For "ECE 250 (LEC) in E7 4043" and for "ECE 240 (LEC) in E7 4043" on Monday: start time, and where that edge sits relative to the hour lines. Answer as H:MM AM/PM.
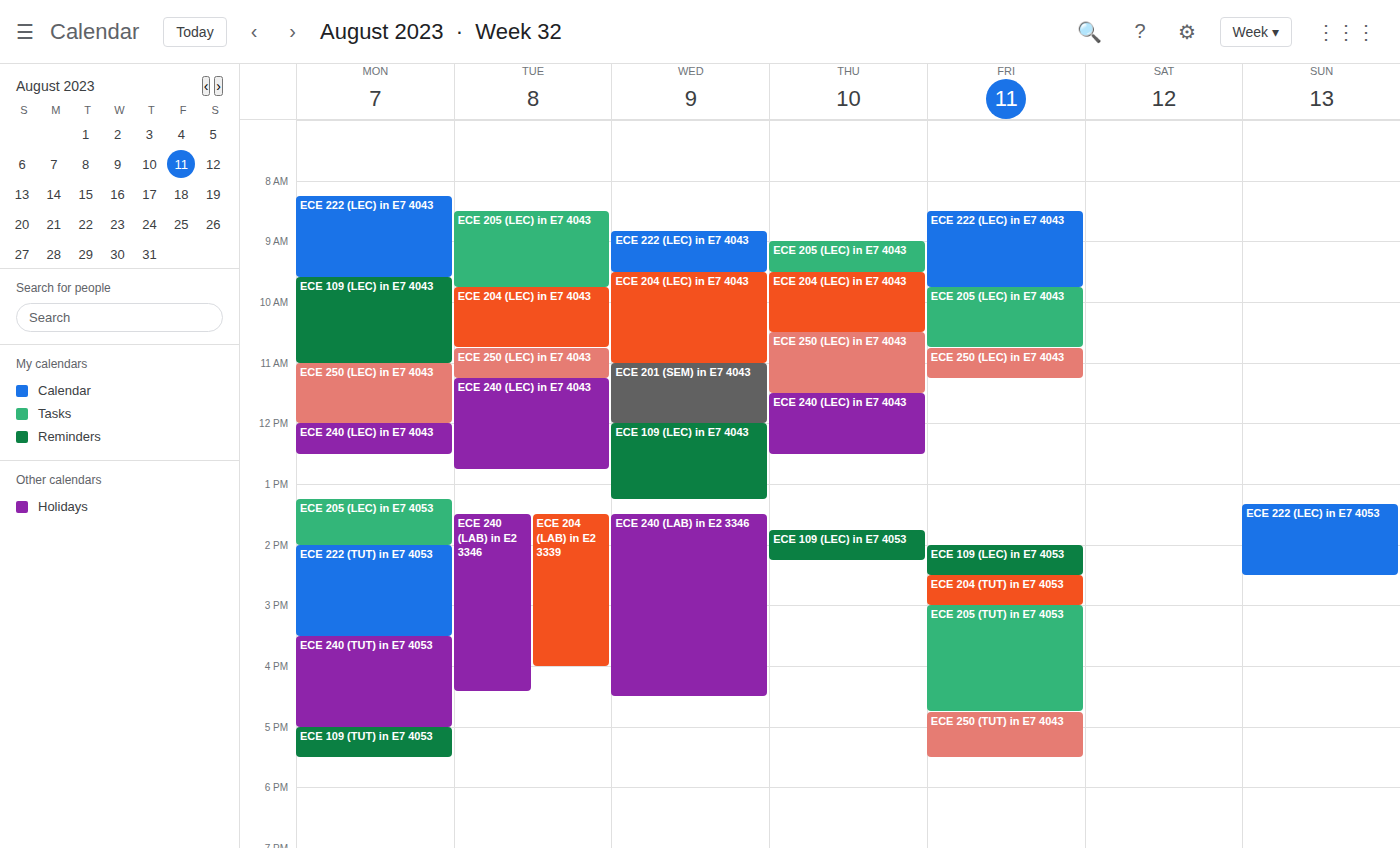
"ECE 250 (LEC) in E7 4043": 11:00 AM, exactly on the 11 AM line. "ECE 240 (LEC) in E7 4043": 12:00 PM, exactly on the 12 PM line.